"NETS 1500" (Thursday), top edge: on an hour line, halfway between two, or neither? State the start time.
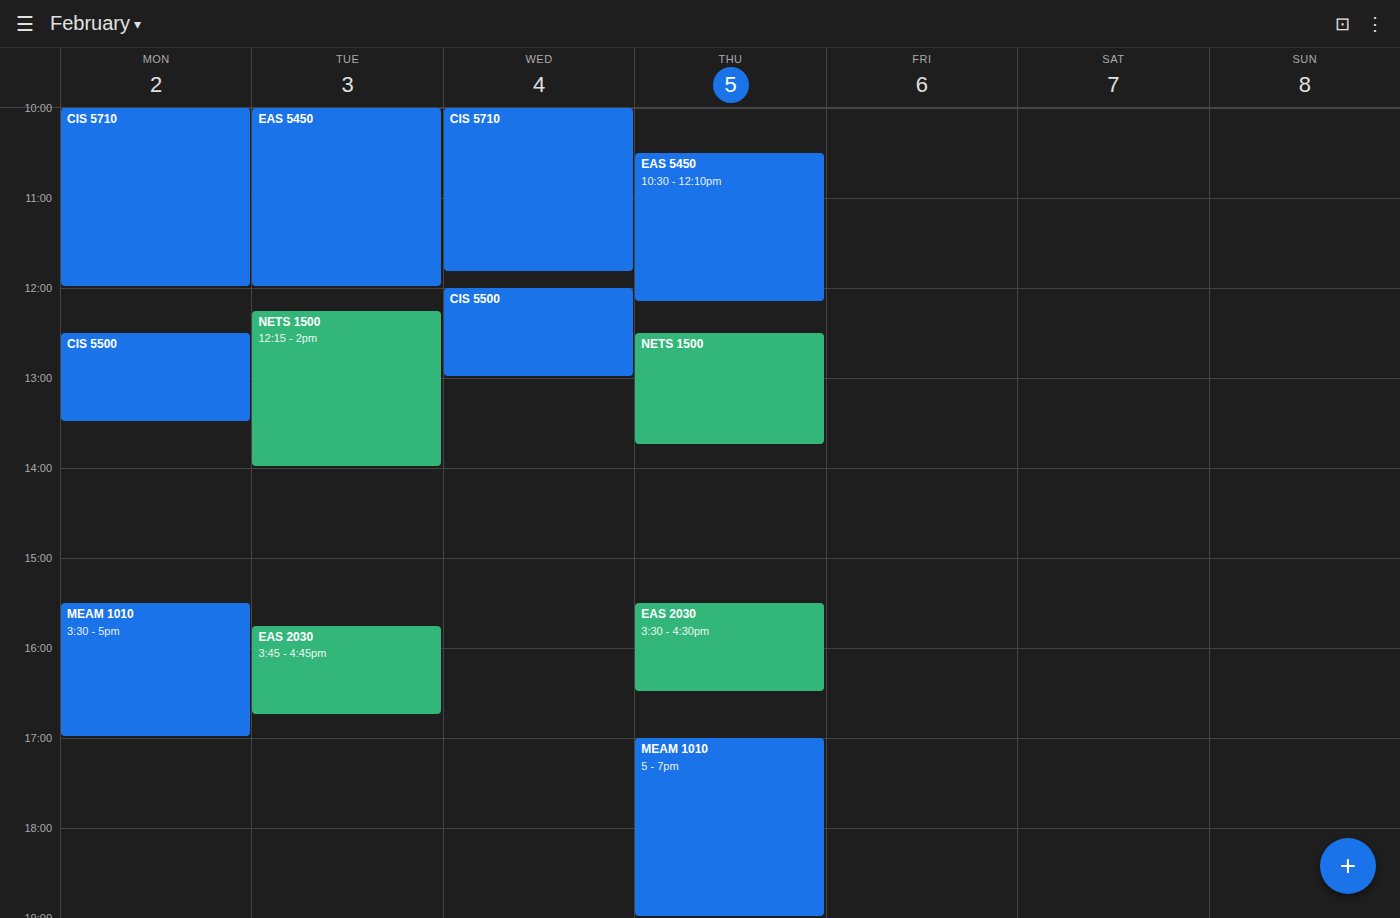
12:30 -- halfway between the 12:00 and 13:00 lines.